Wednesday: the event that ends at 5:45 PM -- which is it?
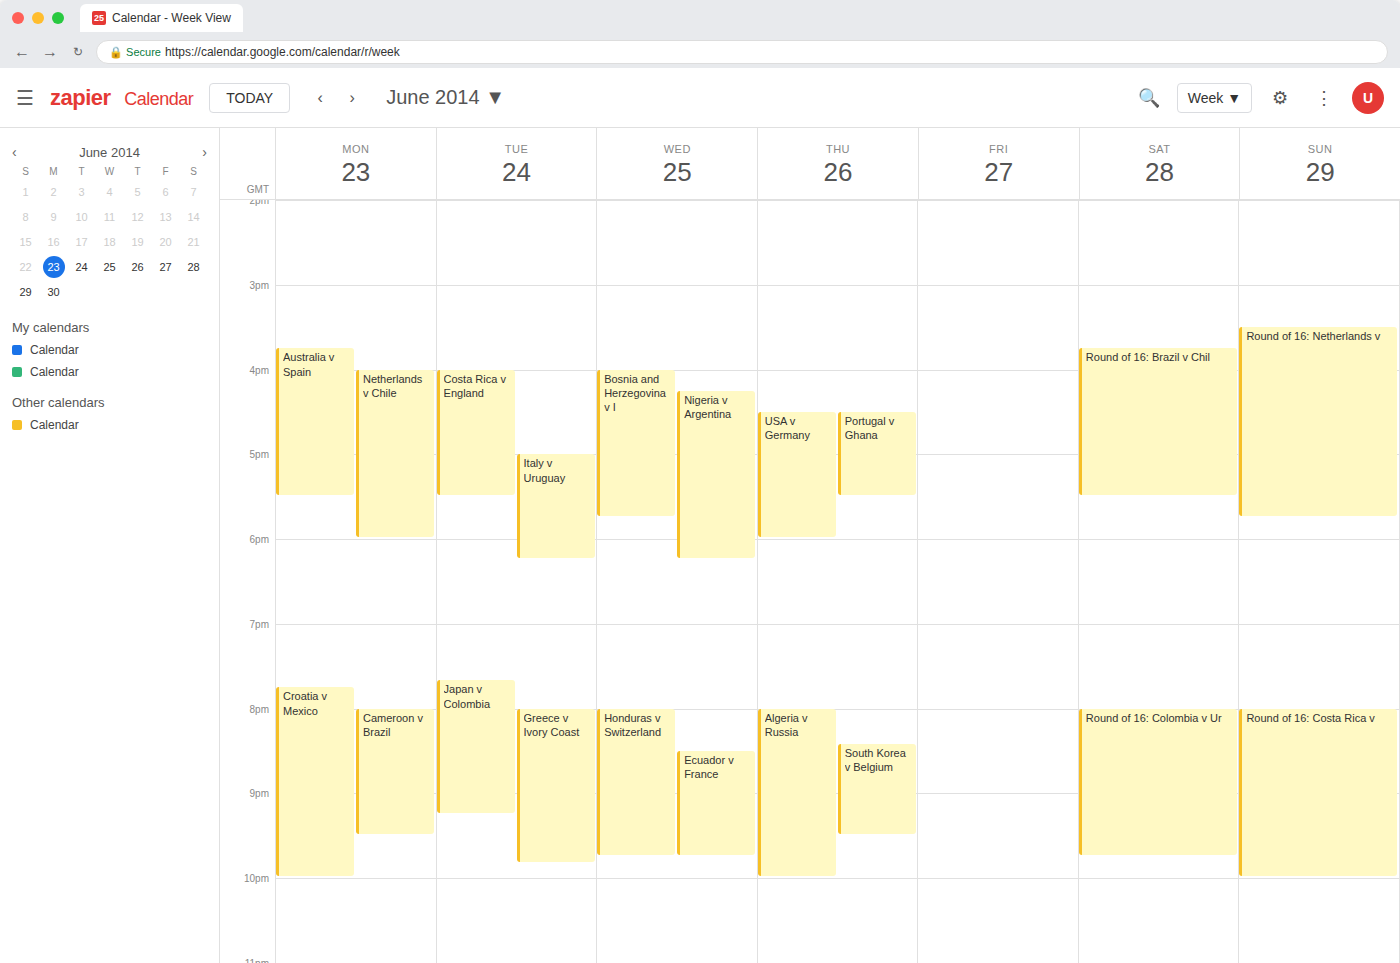
"Bosnia and Herzegovina v I"